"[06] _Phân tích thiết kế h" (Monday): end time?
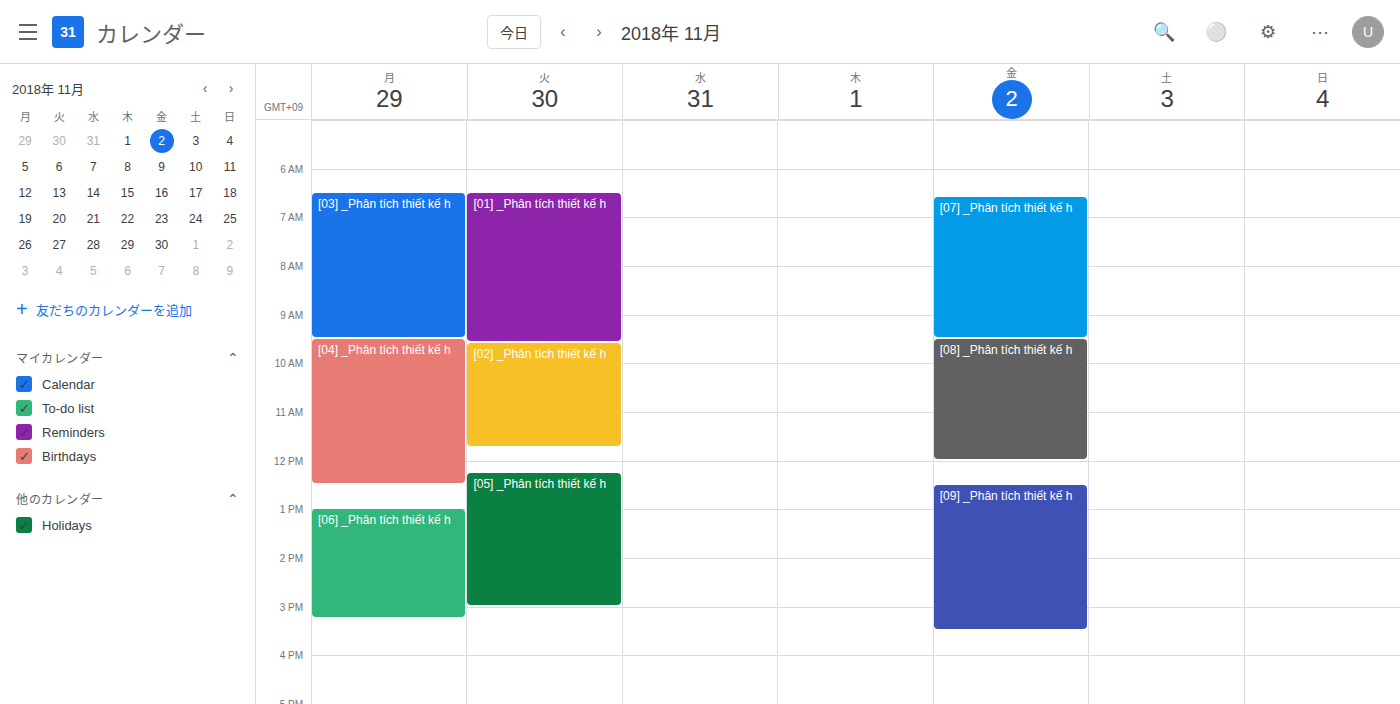
3:15 PM